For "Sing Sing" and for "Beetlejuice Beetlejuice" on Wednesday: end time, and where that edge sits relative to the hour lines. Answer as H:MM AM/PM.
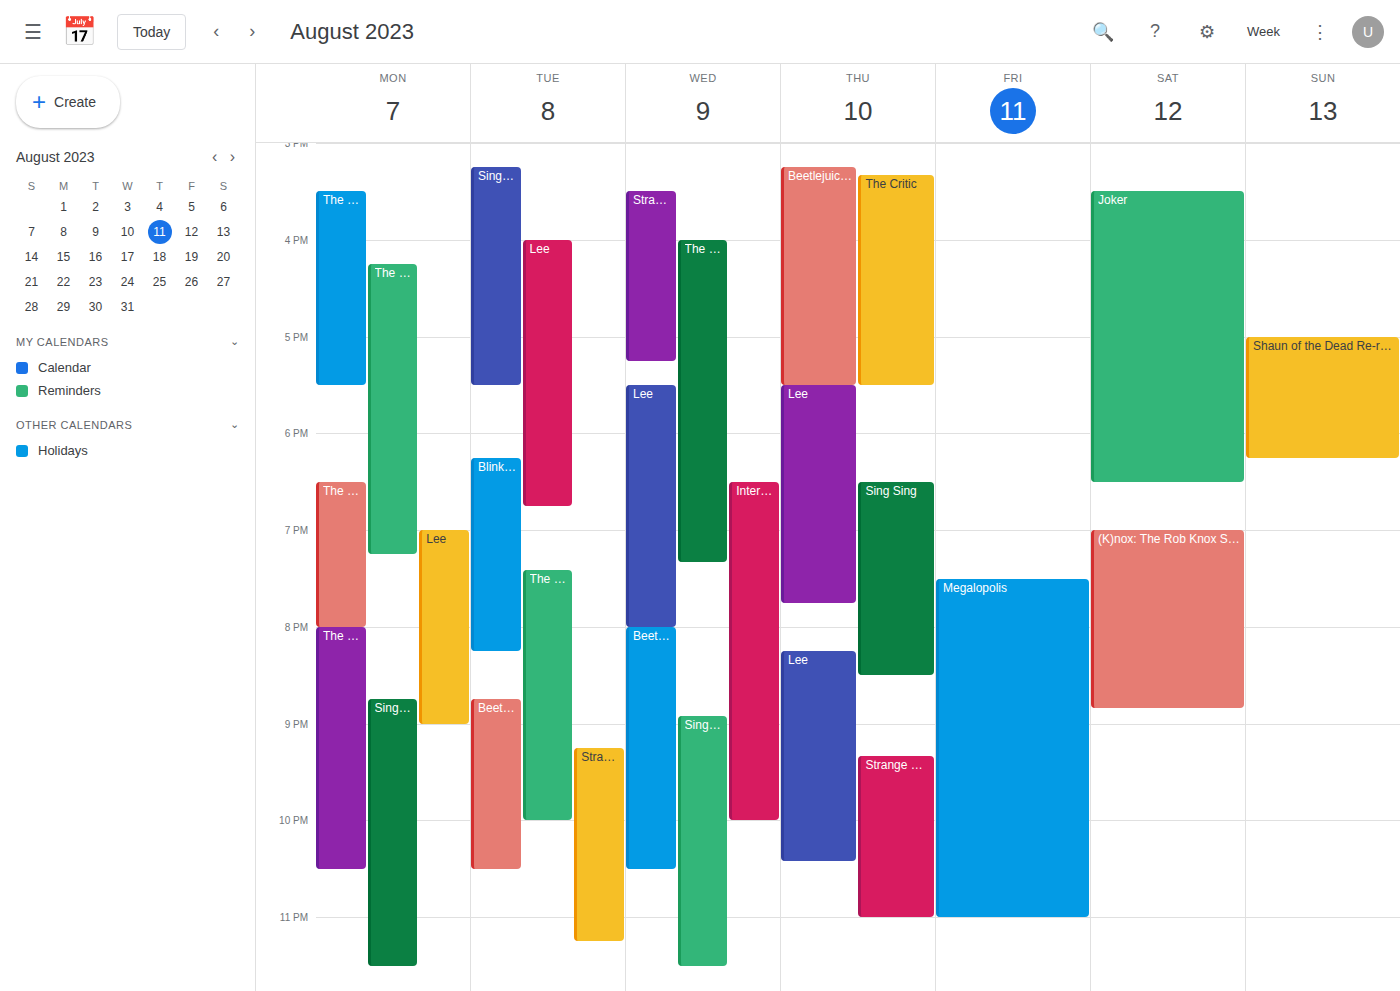
"Sing Sing": 11:30 PM, halfway between the 11 PM and 12 AM lines. "Beetlejuice Beetlejuice": 10:30 PM, halfway between the 10 PM and 11 PM lines.